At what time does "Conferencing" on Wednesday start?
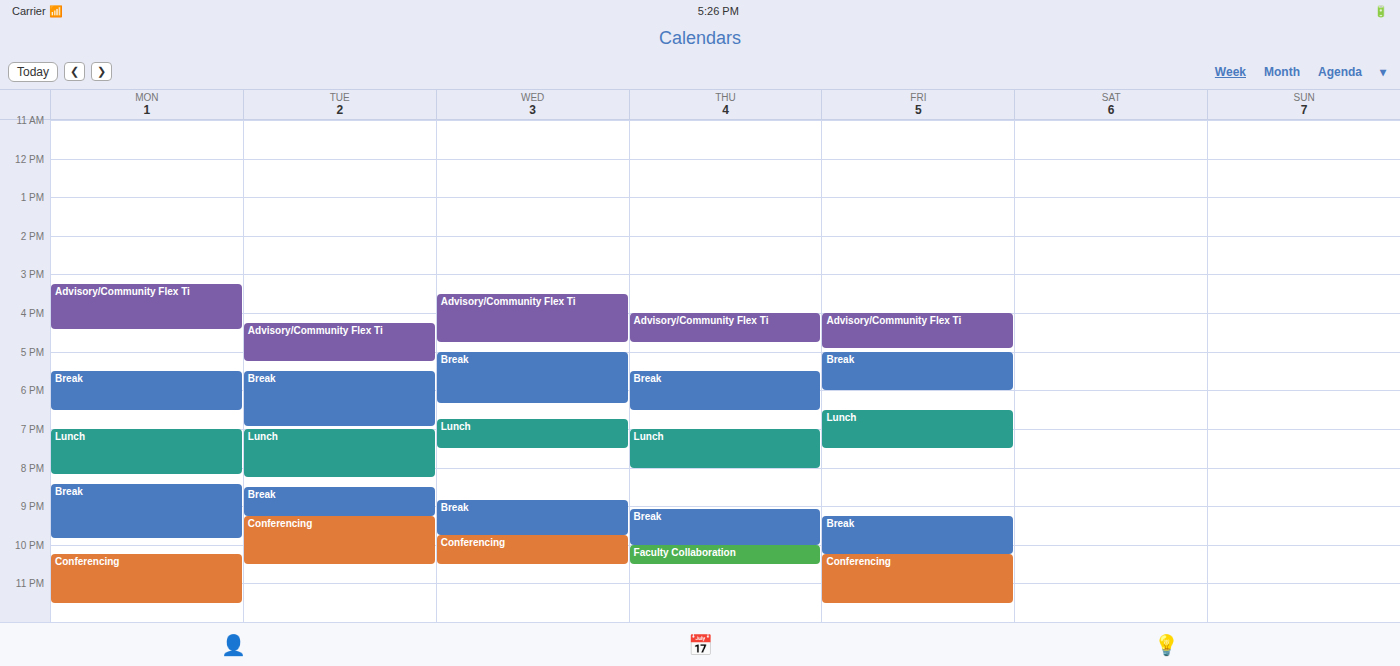
9:45 PM